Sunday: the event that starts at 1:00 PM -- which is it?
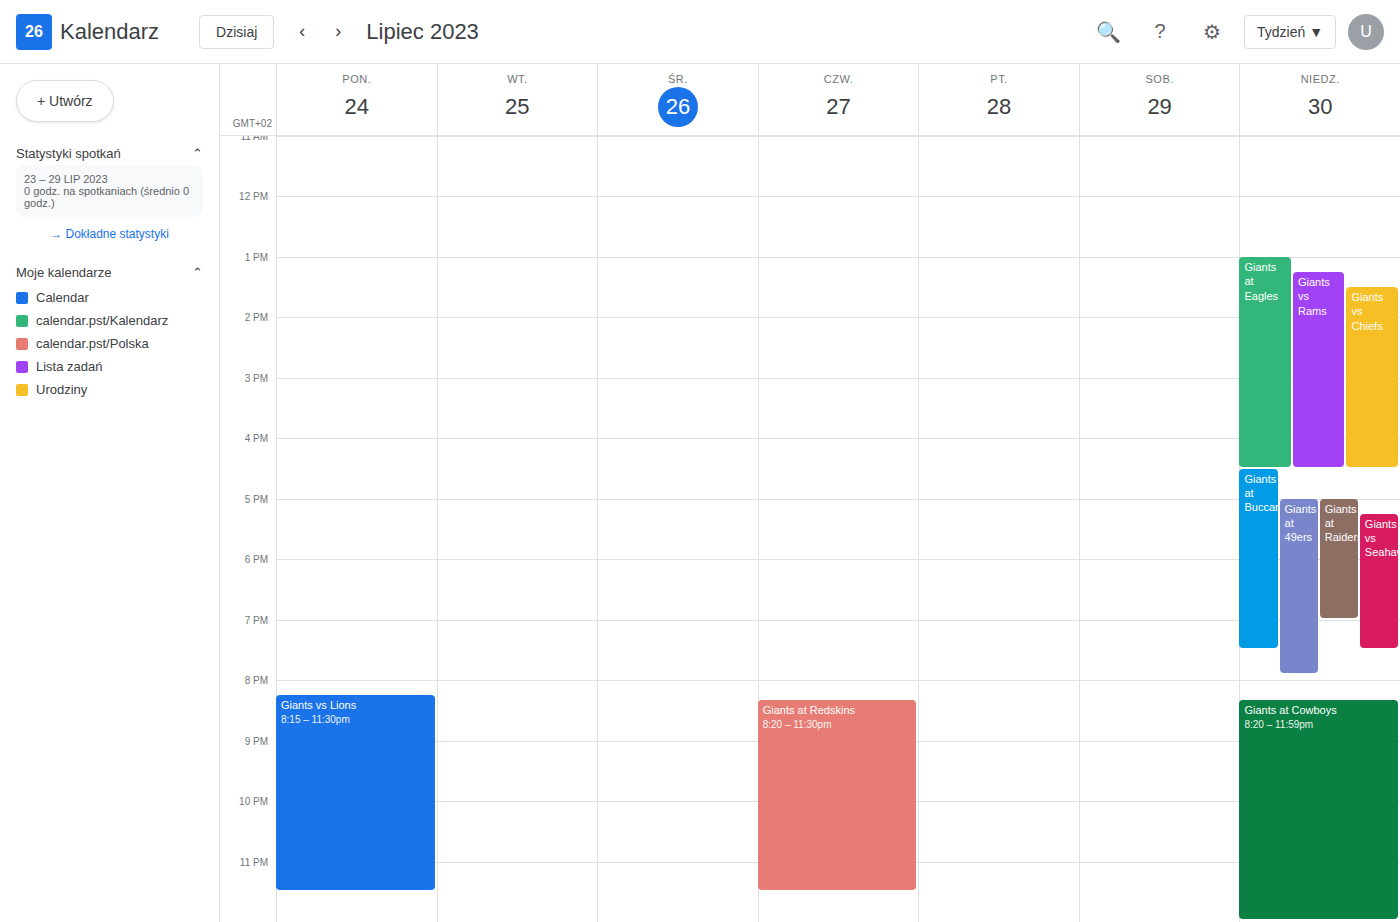
"Giants at Eagles"